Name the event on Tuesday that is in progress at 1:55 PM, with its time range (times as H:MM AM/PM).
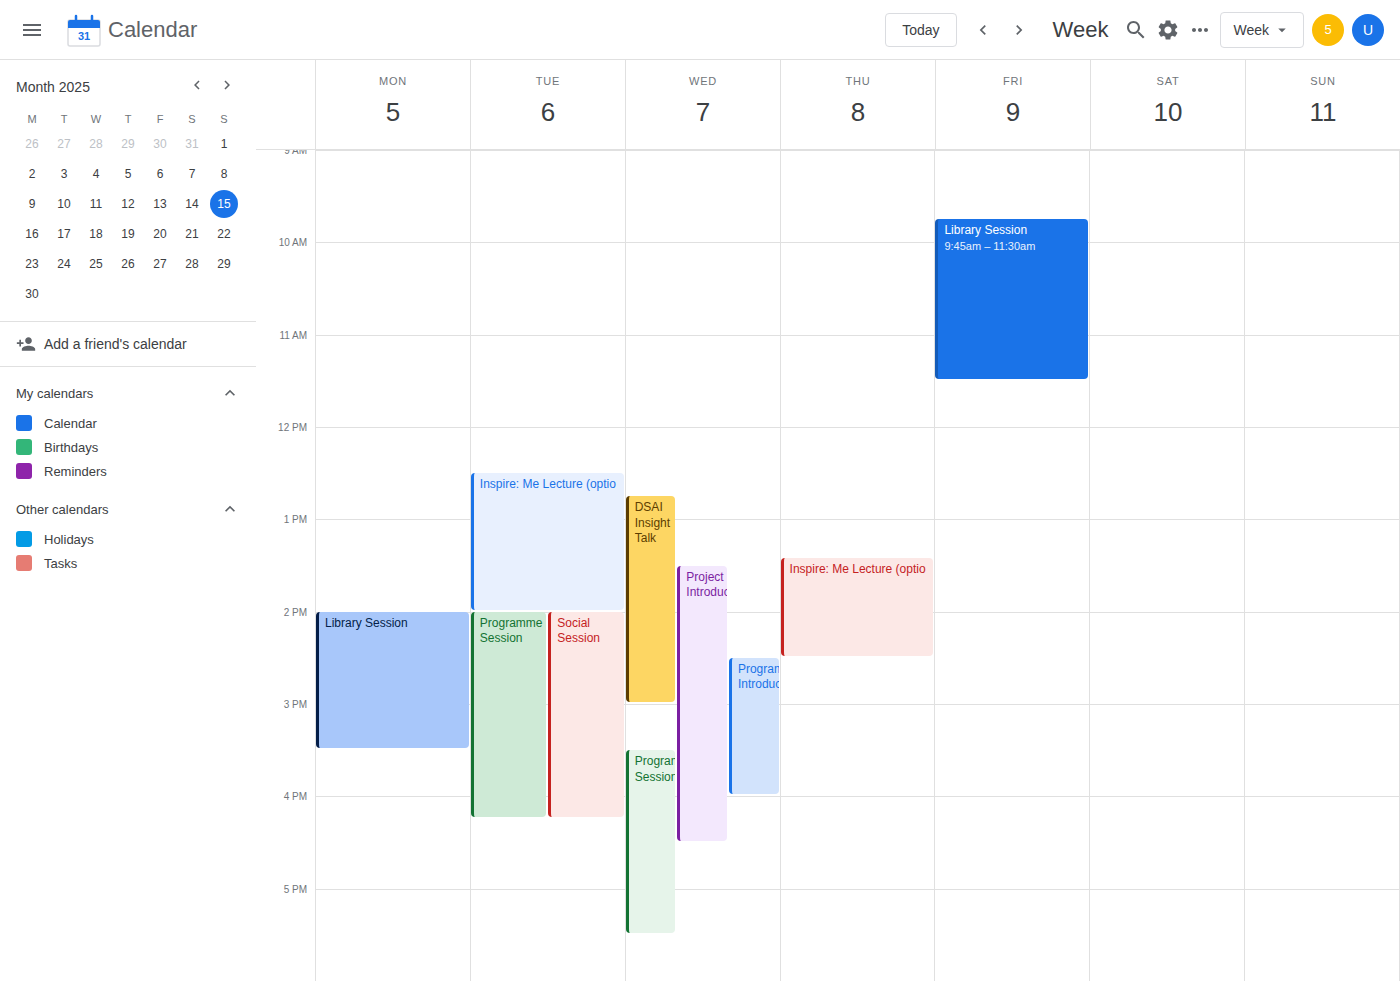
"Inspire: Me Lecture (optio", 12:30 PM to 2:00 PM